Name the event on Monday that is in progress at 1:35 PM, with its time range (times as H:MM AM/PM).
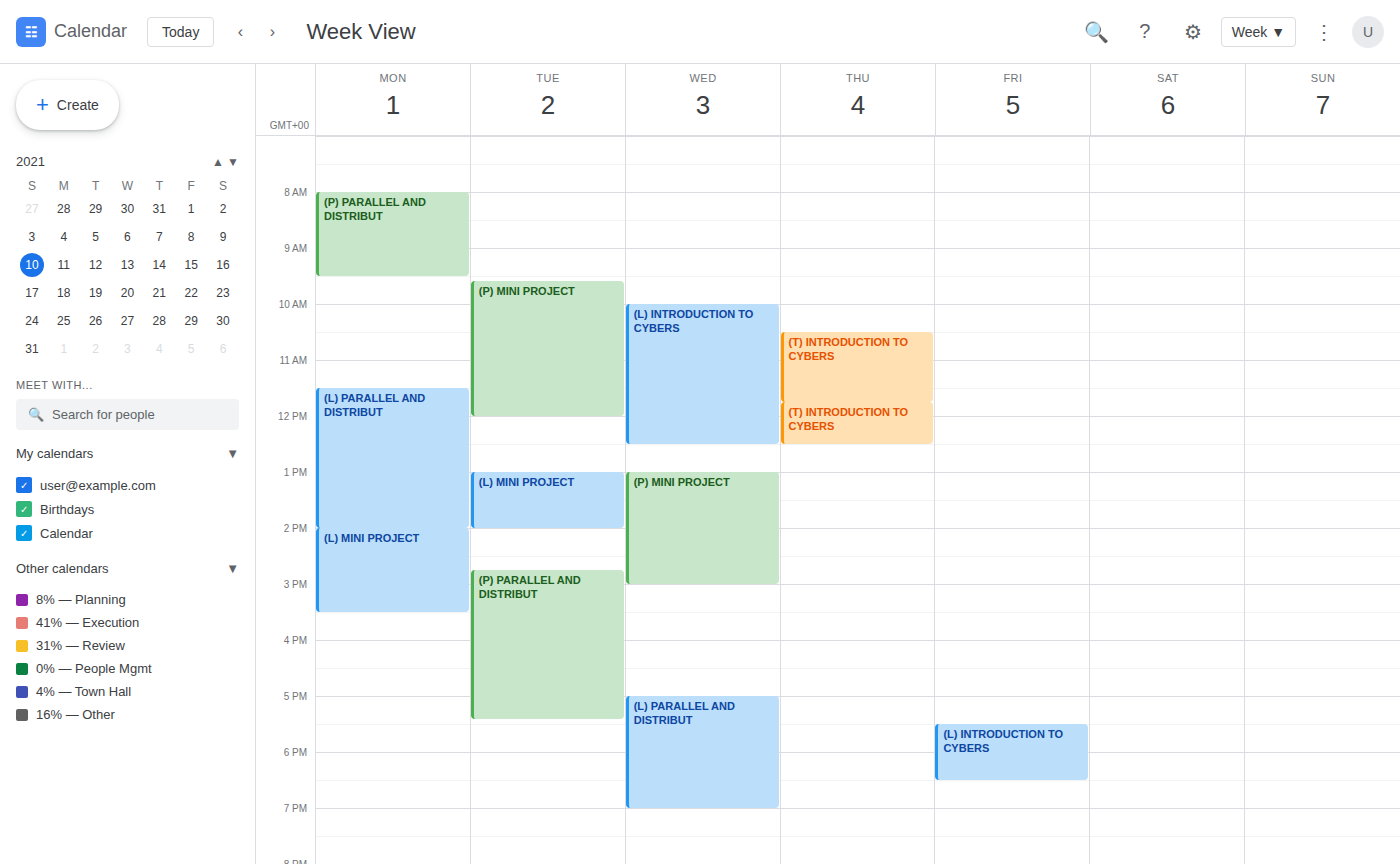
"(L) PARALLEL AND DISTRIBUT", 11:30 AM to 2:00 PM